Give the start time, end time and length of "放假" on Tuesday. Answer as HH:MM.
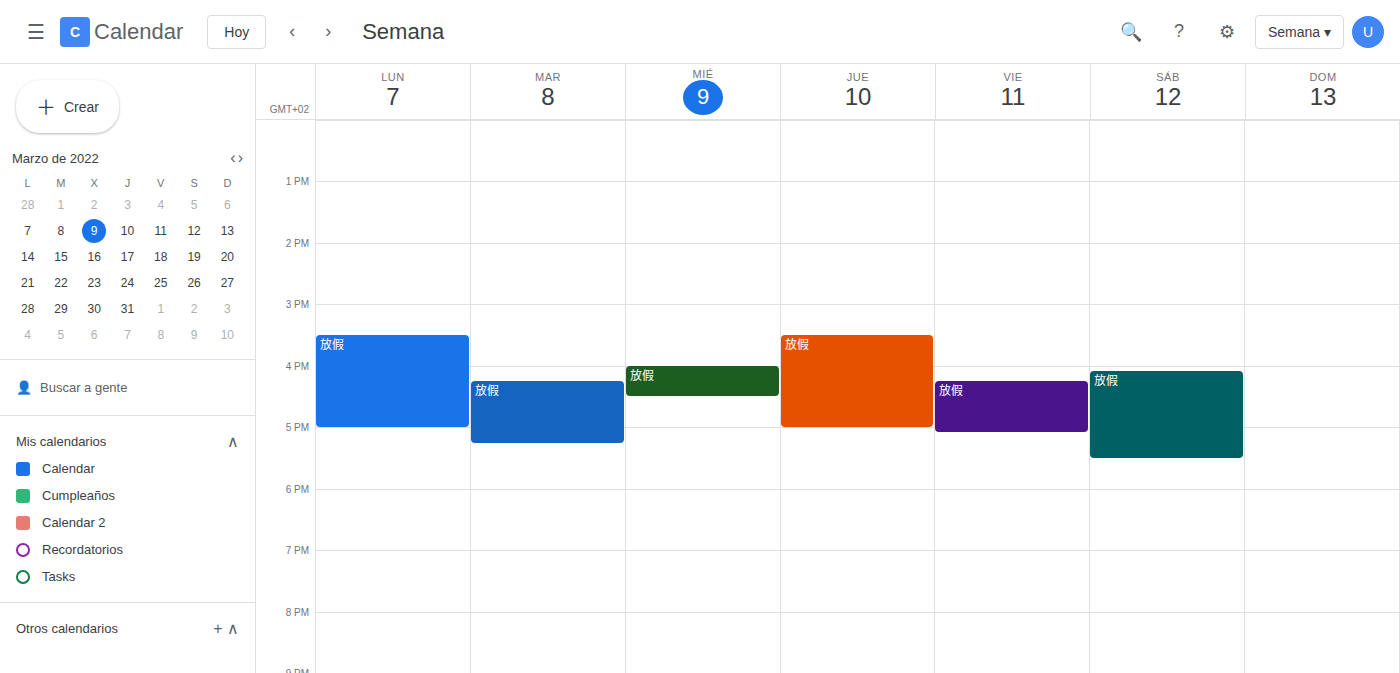
16:15 to 17:15, 1 hour